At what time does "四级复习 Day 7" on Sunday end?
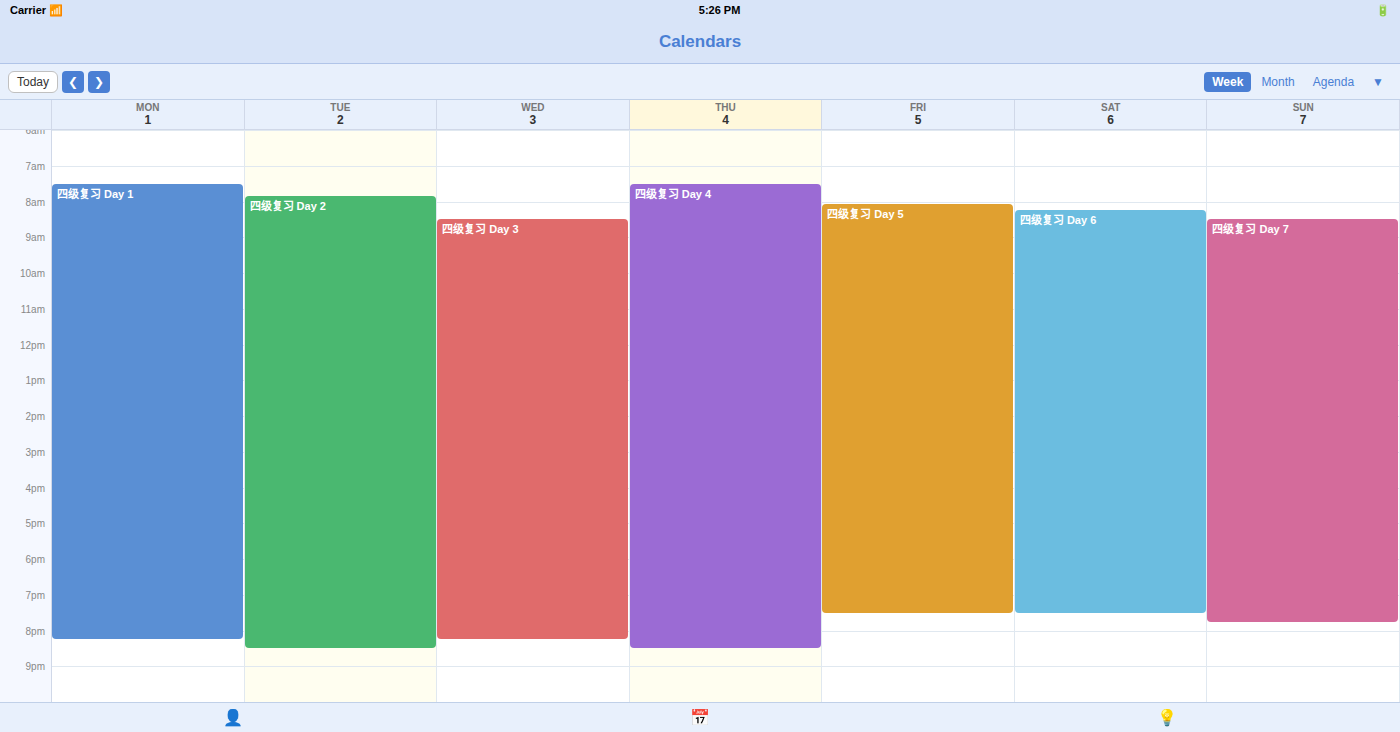
19:45